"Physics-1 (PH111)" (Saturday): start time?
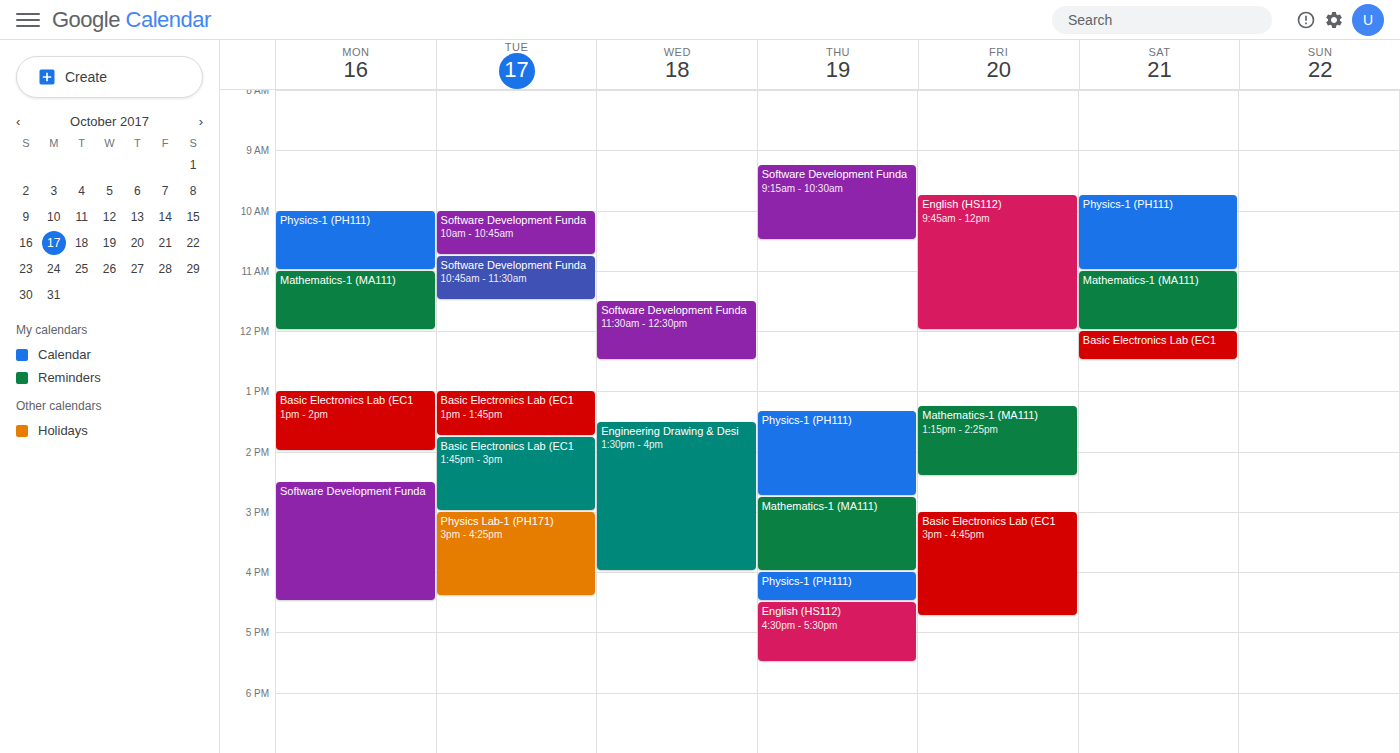
9:45 AM